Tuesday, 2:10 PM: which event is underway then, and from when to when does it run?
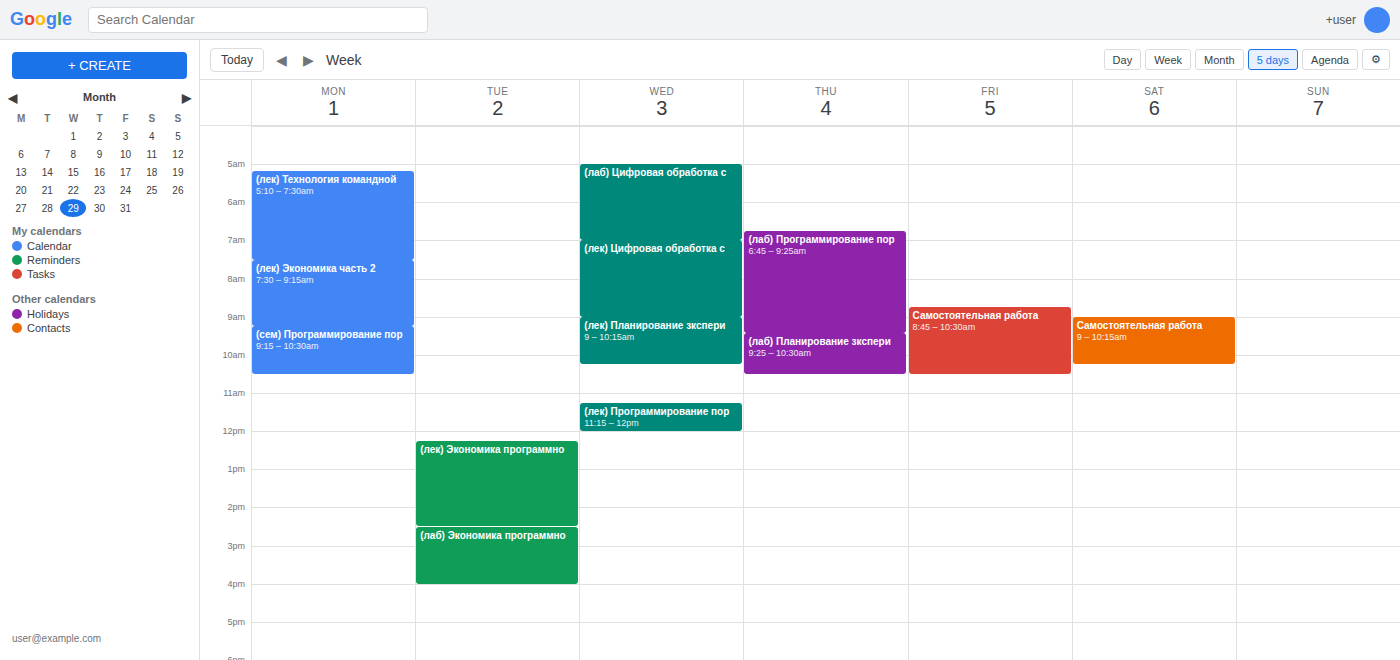
"(лек) Экономика программно", 12:15 PM to 2:30 PM